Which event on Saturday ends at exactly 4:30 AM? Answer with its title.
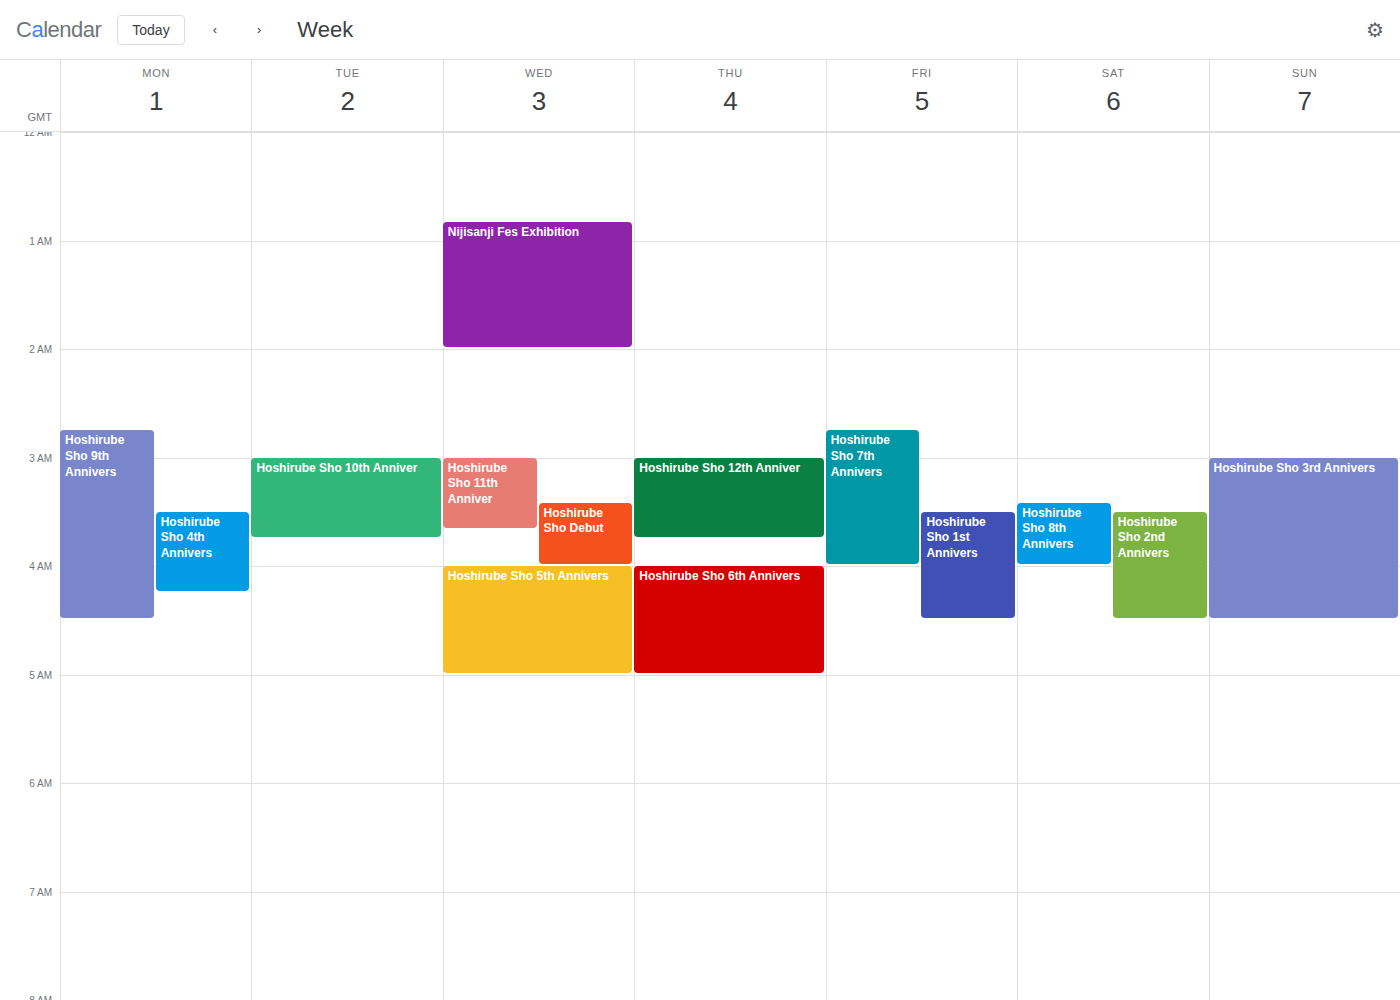
"Hoshirube Sho 2nd Annivers"